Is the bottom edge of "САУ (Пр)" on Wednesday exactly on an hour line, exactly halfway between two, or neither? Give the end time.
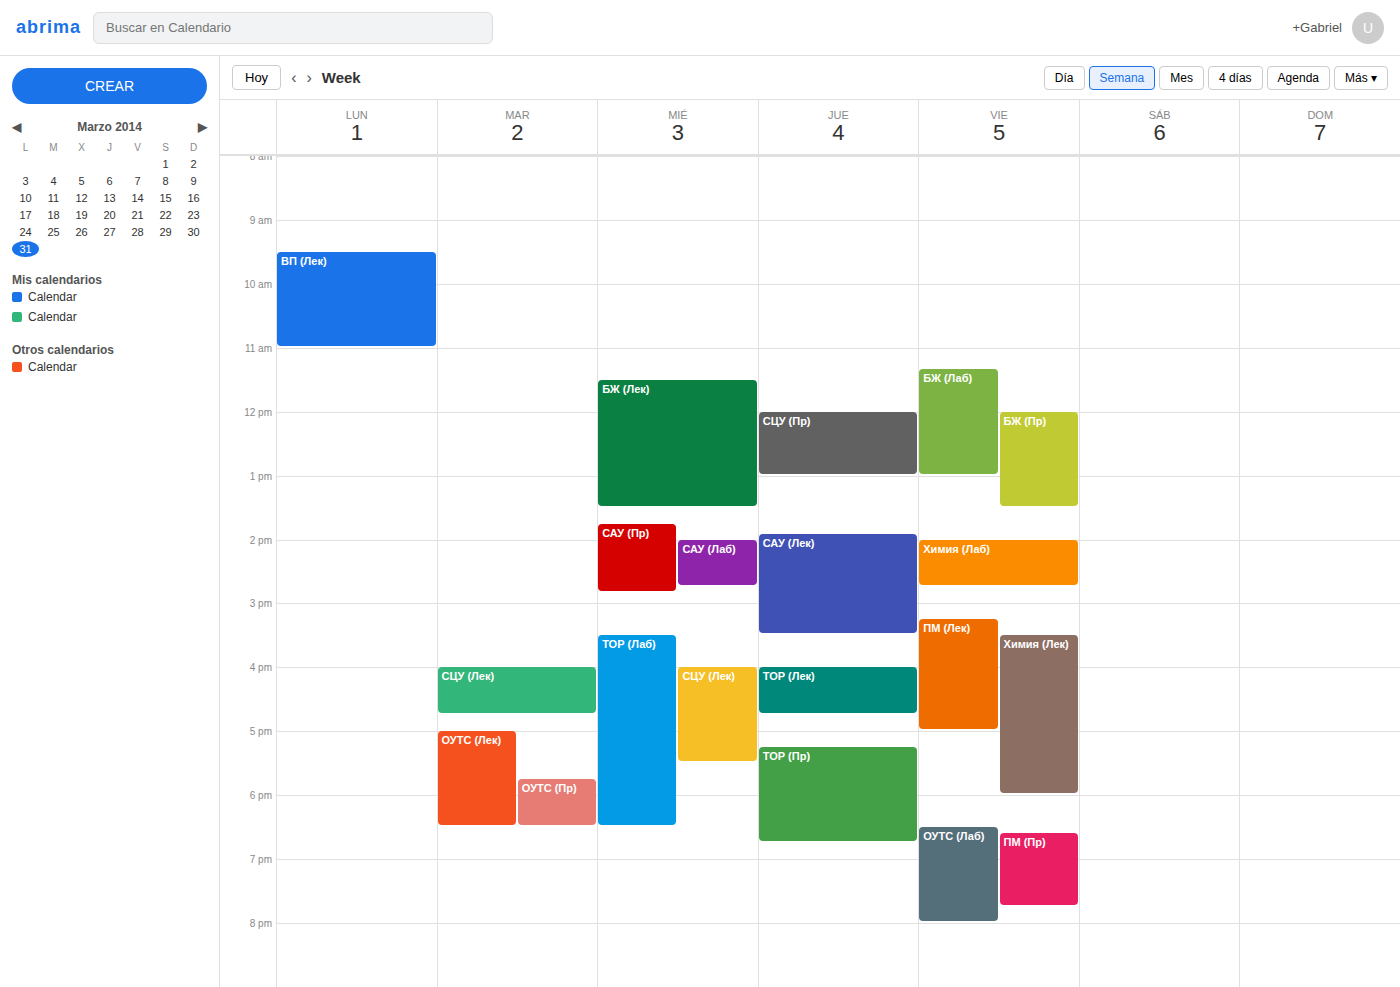
2:50 PM -- neither: 50 minutes below the 2 PM line and 10 minutes above the 3 PM line.